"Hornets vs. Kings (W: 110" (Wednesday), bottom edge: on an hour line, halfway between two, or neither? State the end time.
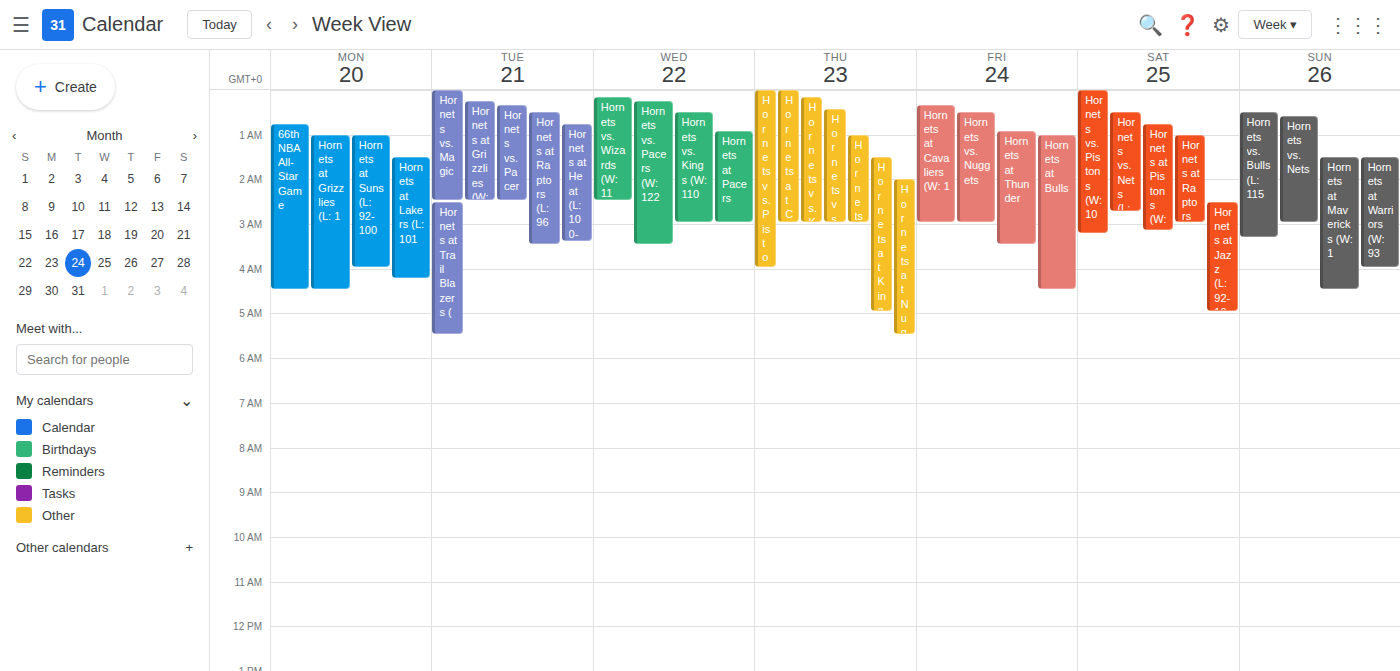
03:00 -- exactly on the 03:00 line.